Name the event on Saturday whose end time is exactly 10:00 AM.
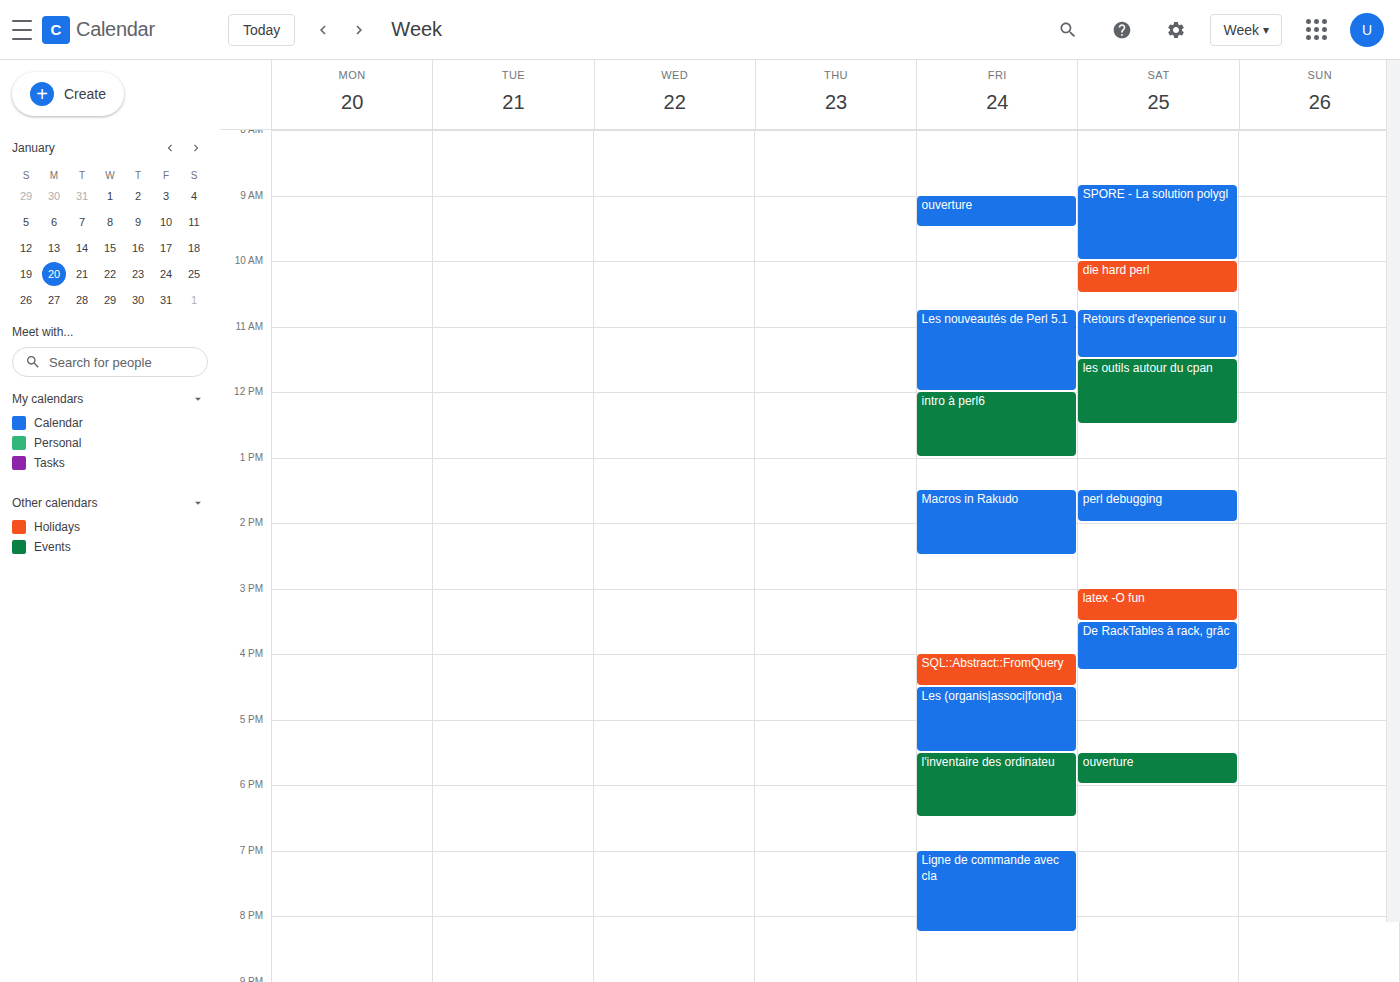
"SPORE - La solution polygl"